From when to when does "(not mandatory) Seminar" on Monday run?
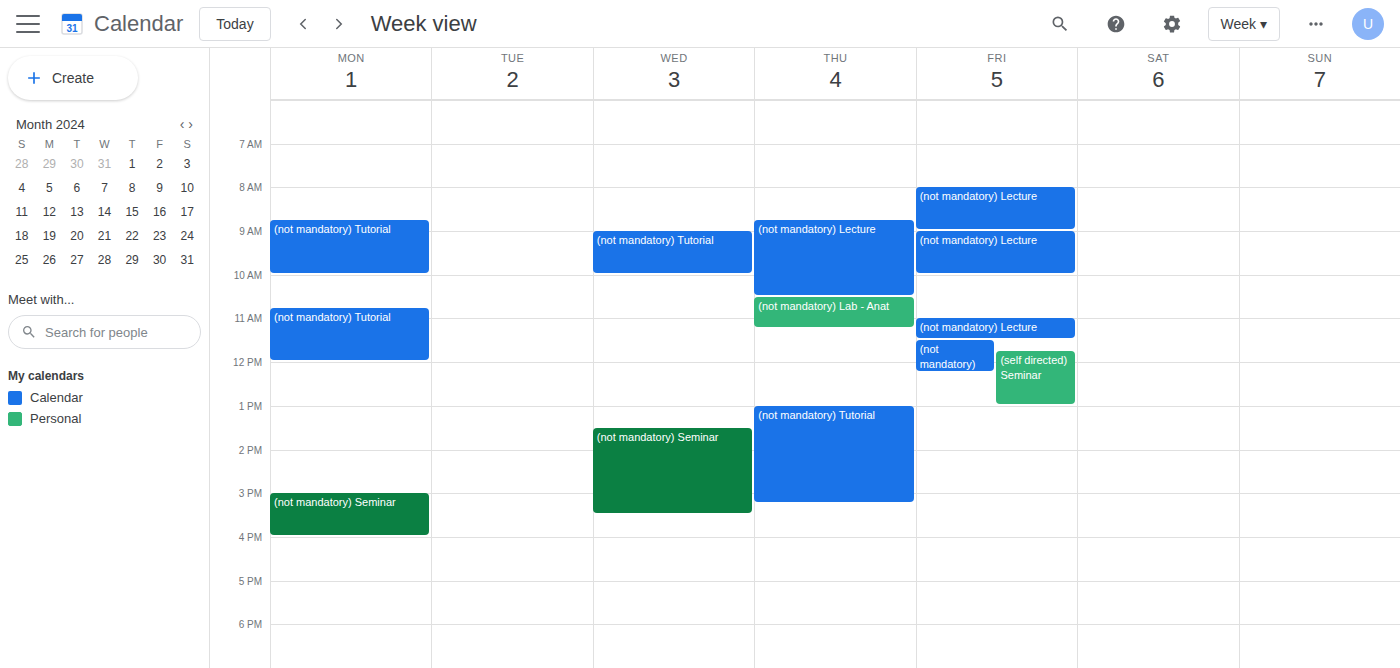
3:00 PM to 4:00 PM